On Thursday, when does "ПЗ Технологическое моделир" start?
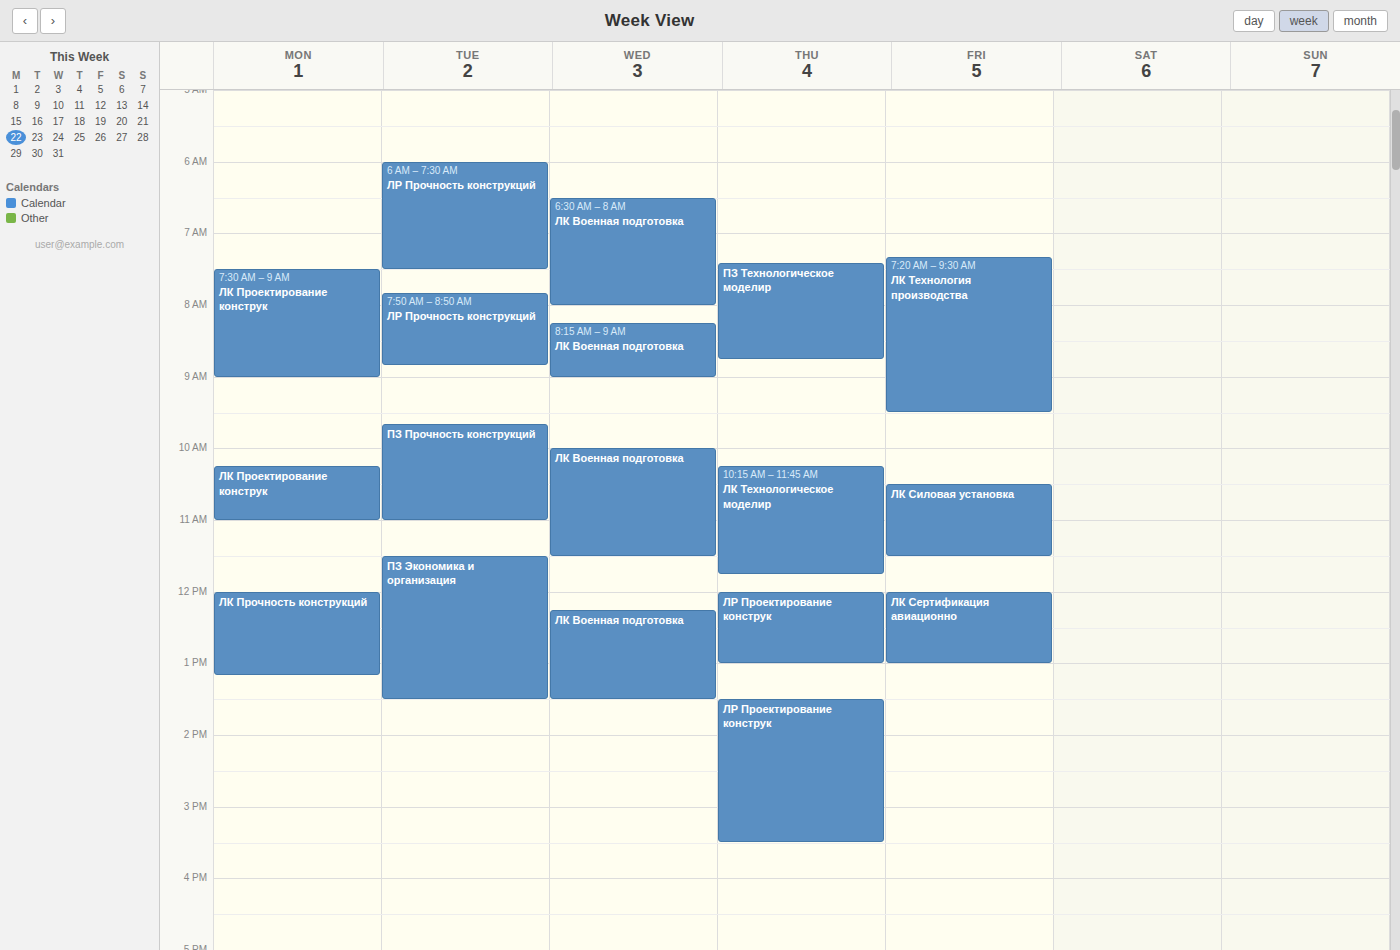
7:25 AM